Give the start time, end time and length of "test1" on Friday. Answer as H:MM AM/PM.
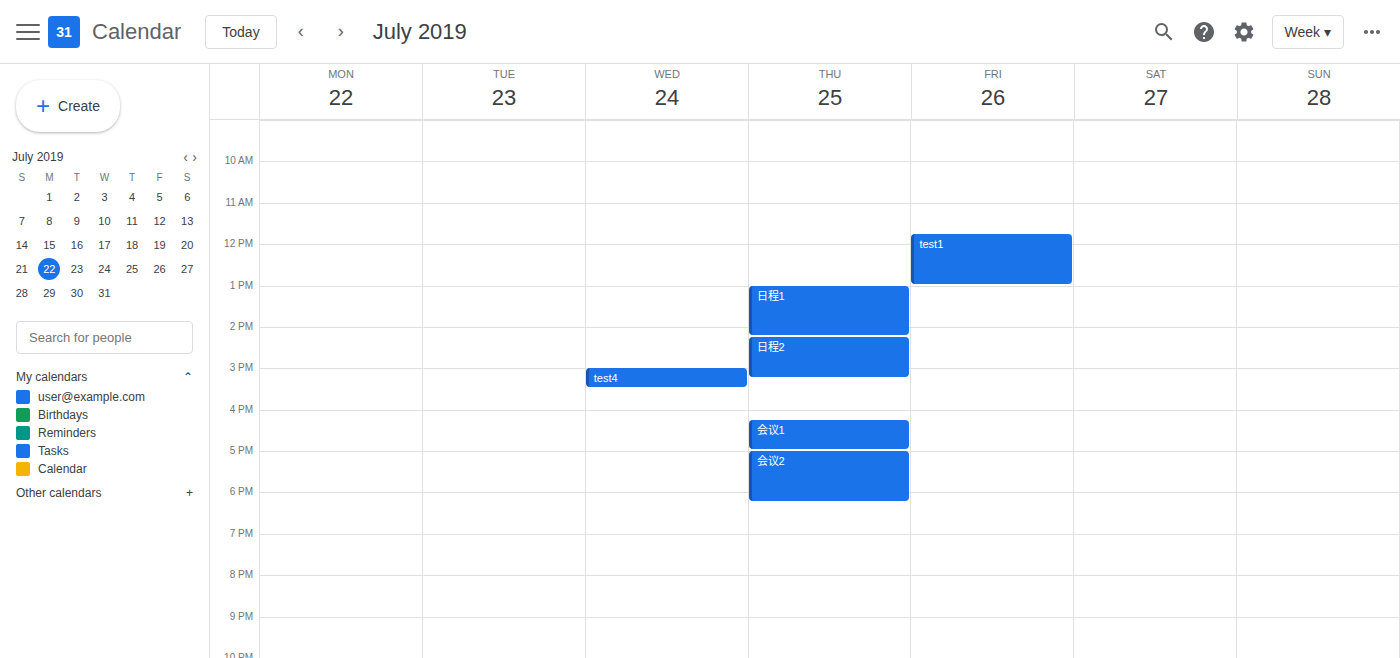
11:45 AM to 1:00 PM, 1 hour 15 minutes